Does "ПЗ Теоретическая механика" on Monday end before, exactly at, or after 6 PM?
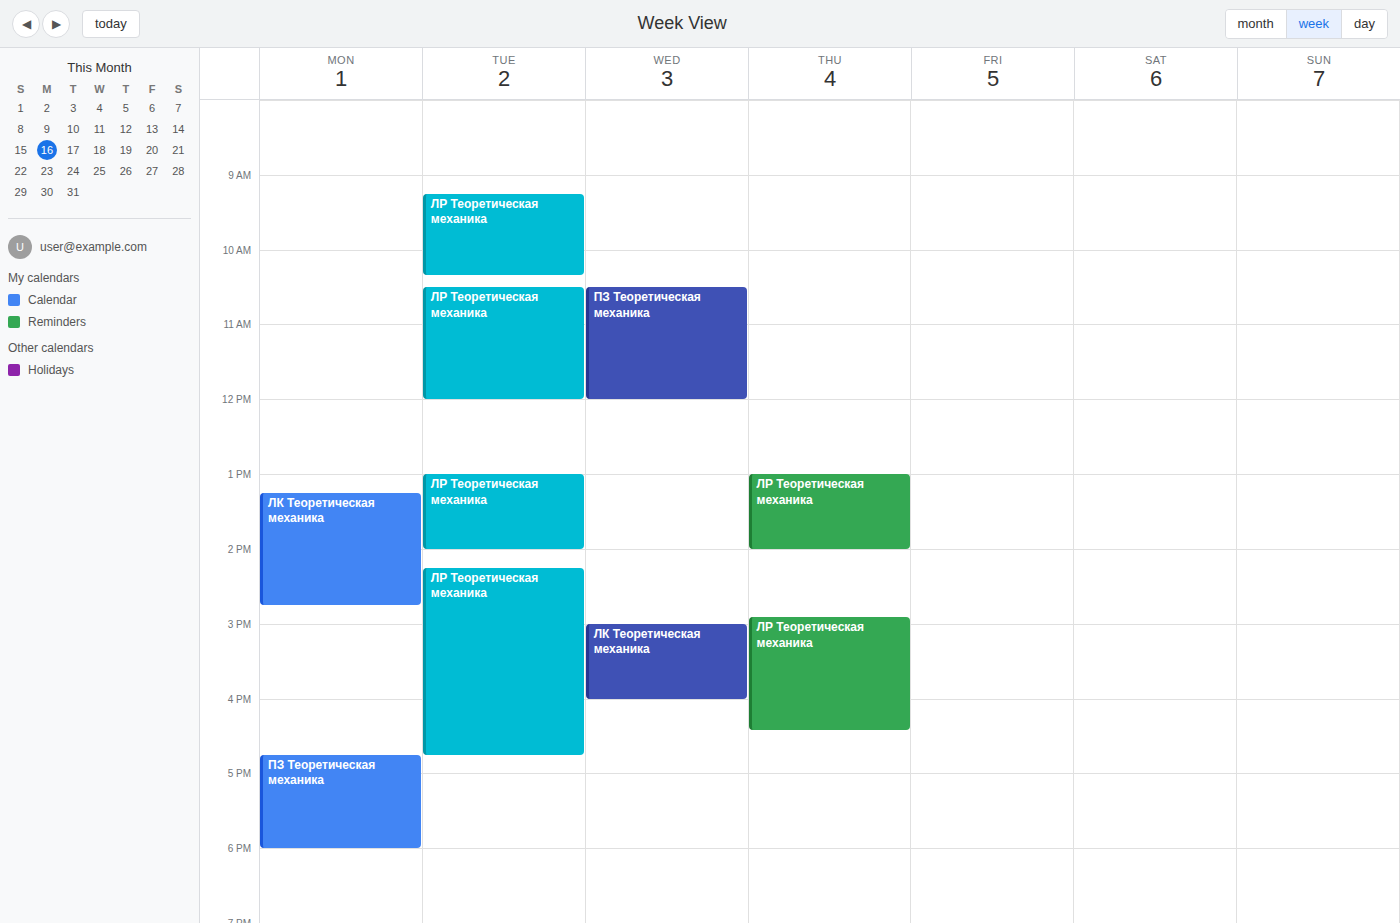
6:00 PM -- exactly at 6 PM, on the 6 PM line.